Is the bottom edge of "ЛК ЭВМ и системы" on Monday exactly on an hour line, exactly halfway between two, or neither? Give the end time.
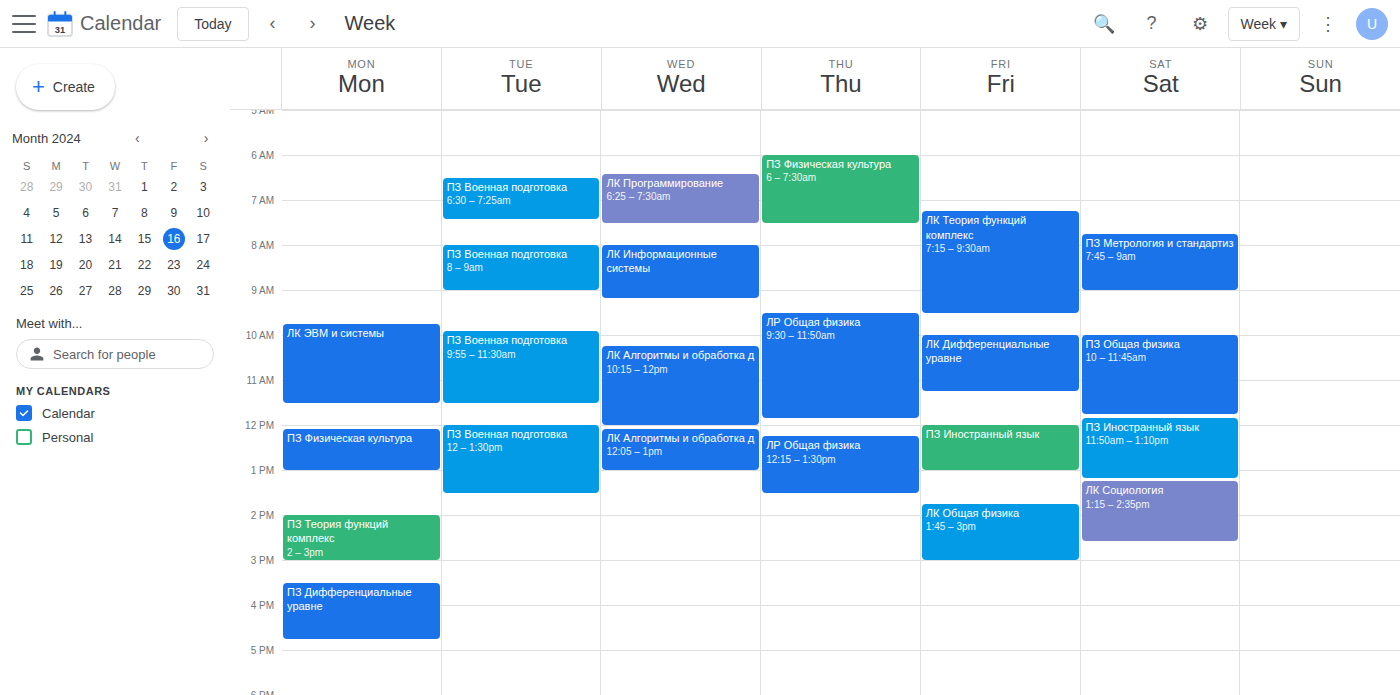
11:30 AM -- halfway between the 11 AM and 12 PM lines.